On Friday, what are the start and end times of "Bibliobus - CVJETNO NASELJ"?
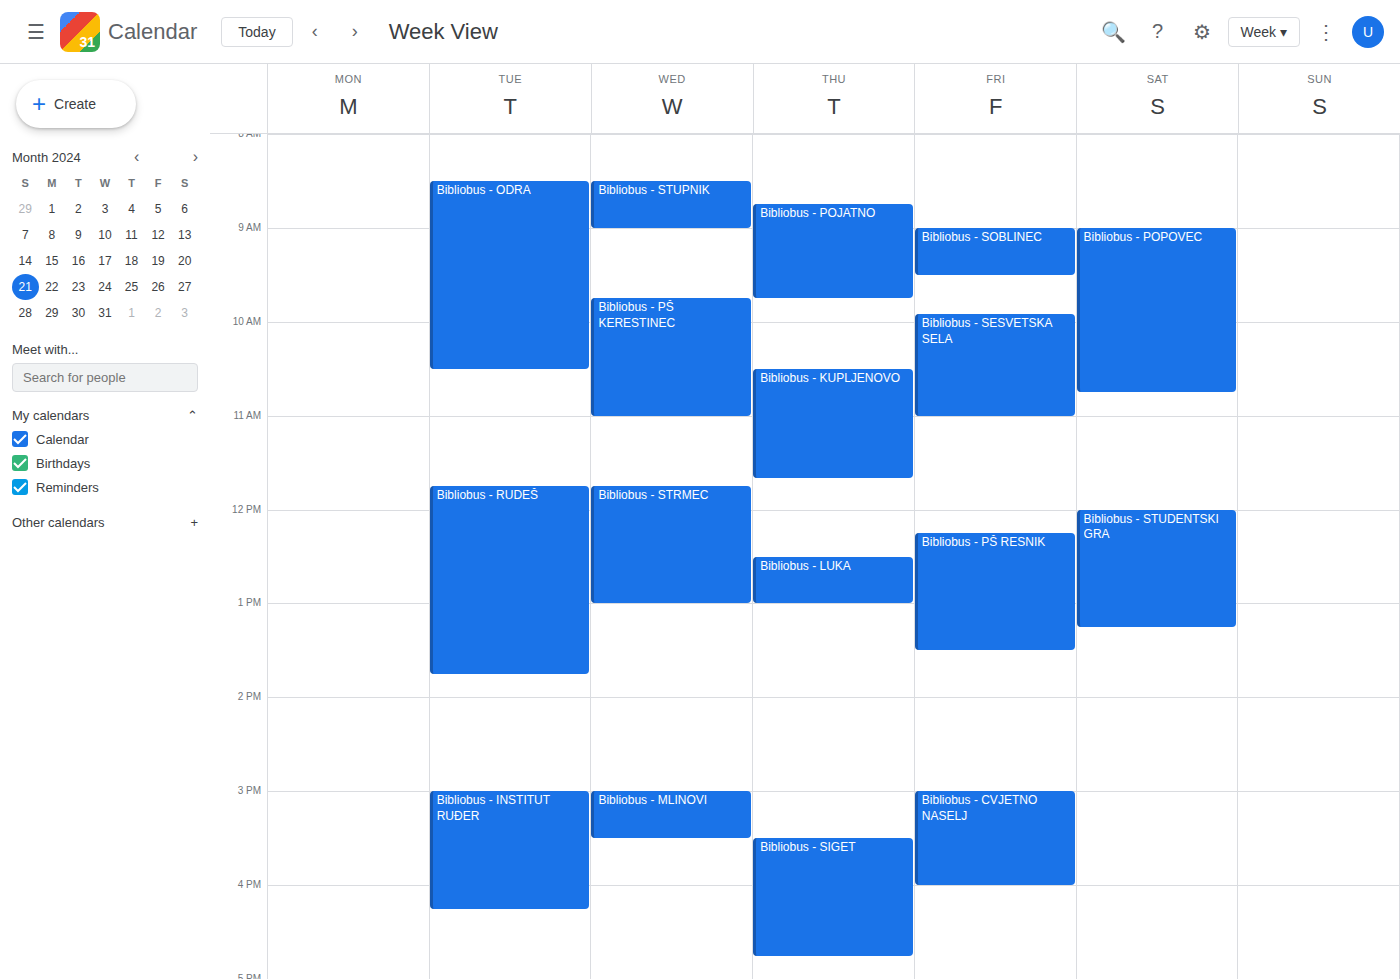
3:00 PM to 4:00 PM